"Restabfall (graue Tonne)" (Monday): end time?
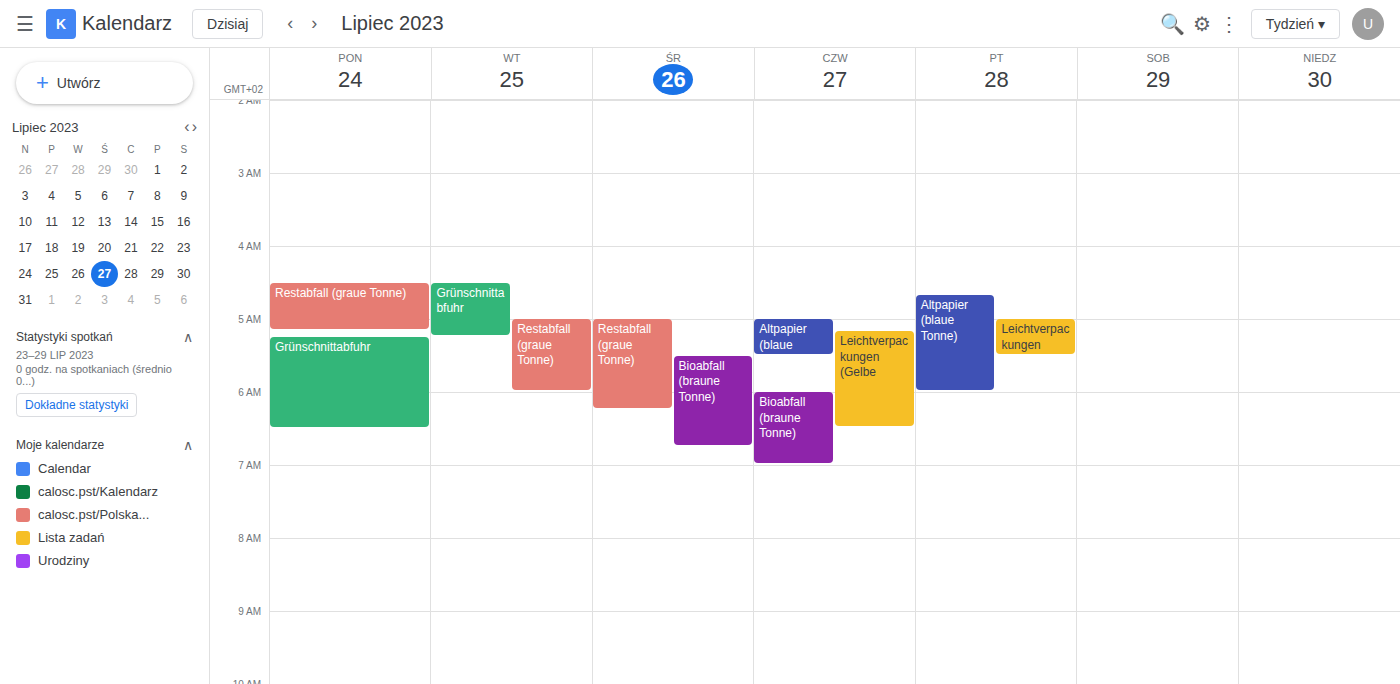
5:10 AM